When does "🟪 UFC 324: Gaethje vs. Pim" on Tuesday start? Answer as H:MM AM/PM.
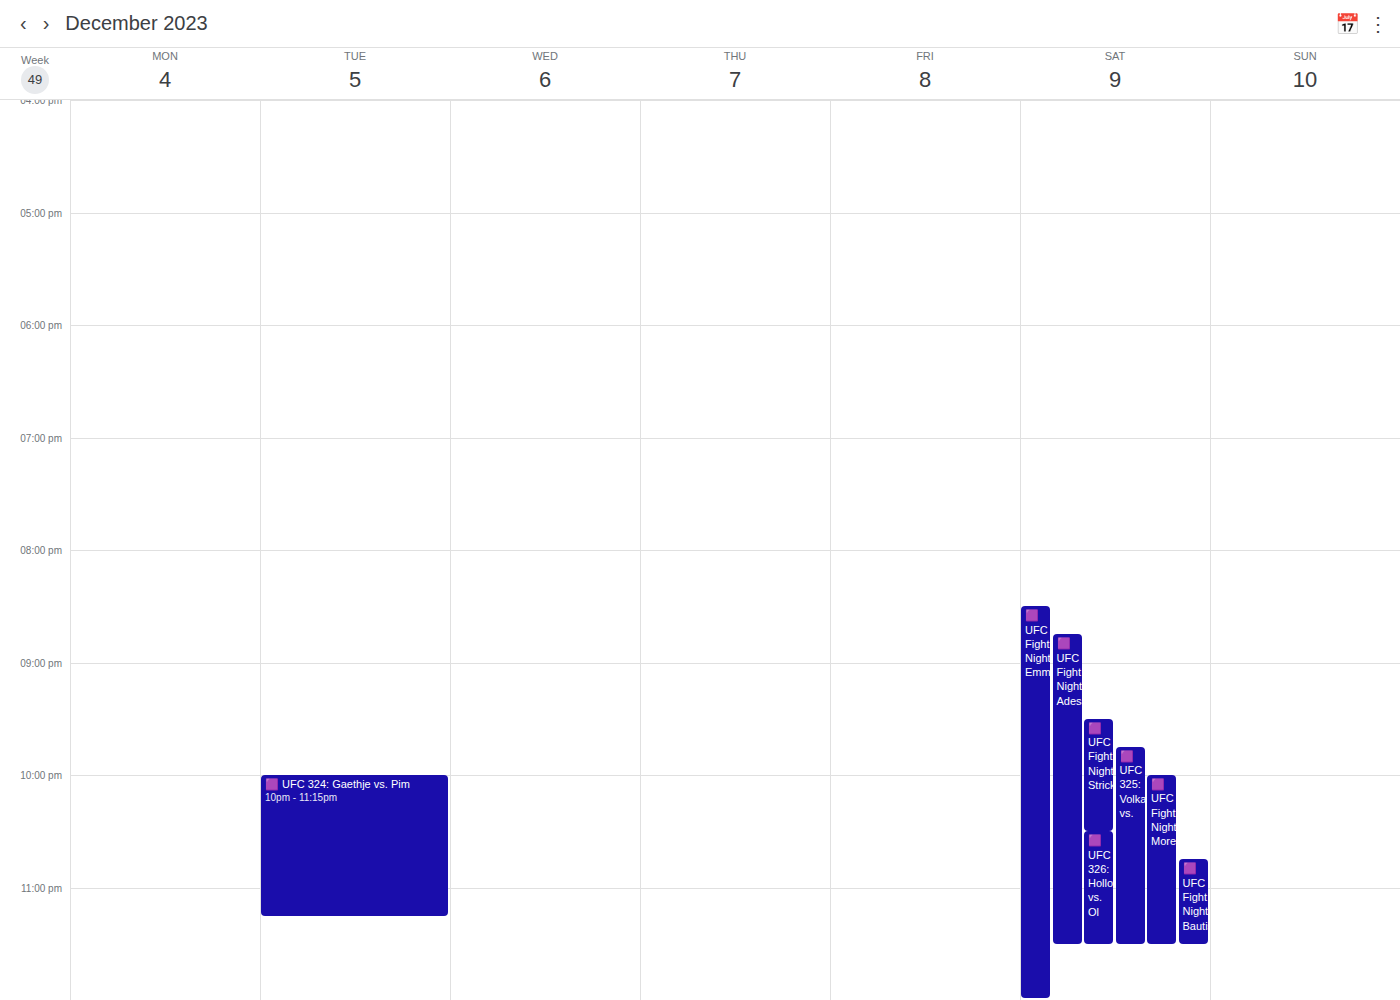
10:00 PM